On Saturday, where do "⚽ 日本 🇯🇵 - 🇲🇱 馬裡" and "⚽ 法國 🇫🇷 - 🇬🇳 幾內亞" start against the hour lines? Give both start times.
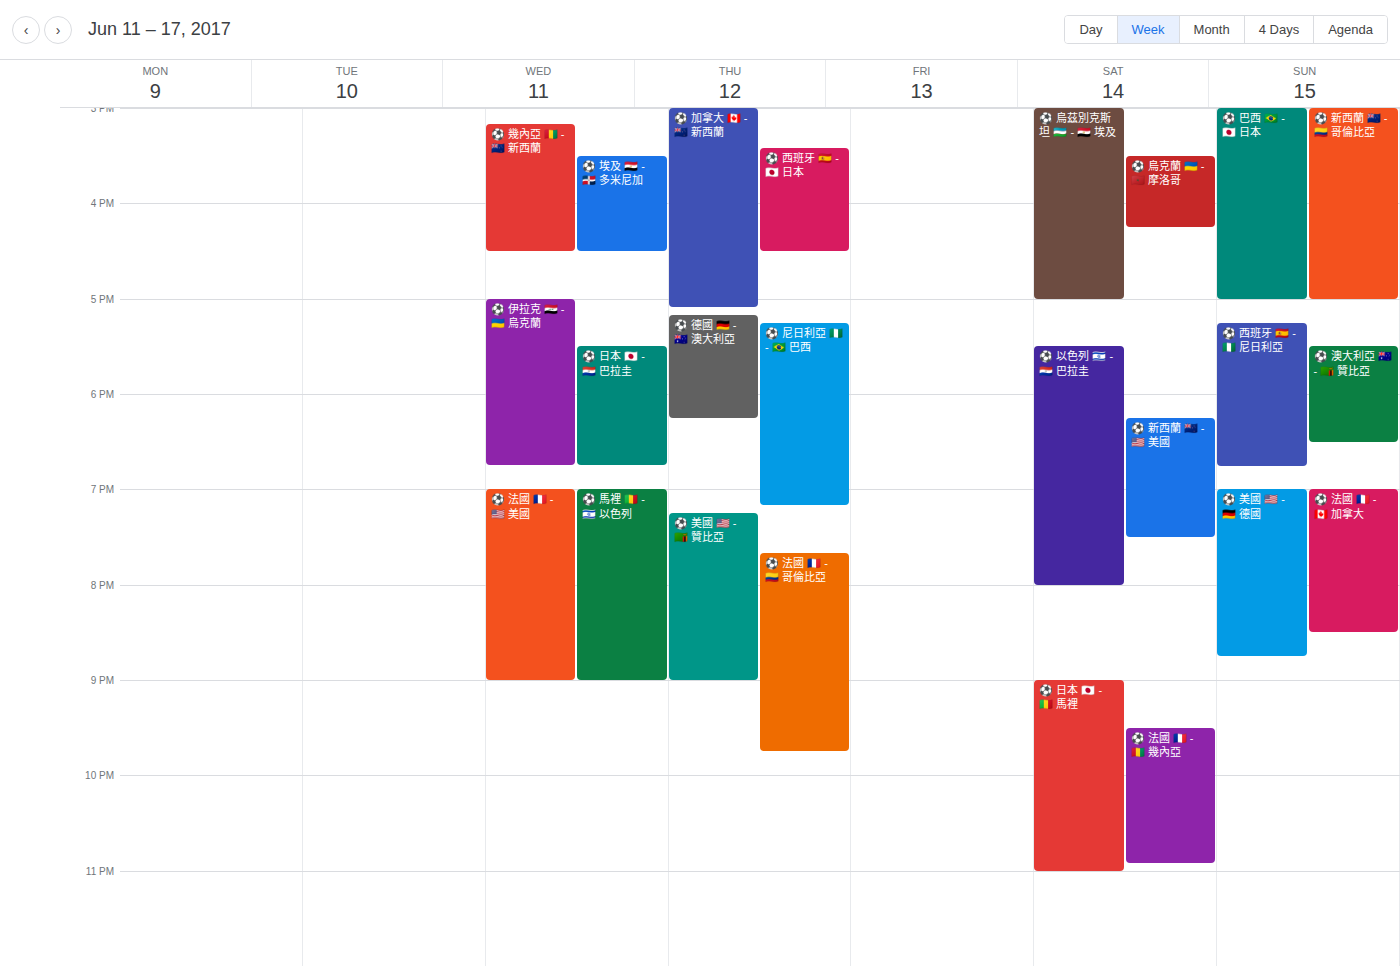
"⚽ 日本 🇯🇵 - 🇲🇱 馬裡": 9:00 PM, exactly on the 9 PM line. "⚽ 法國 🇫🇷 - 🇬🇳 幾內亞": 9:30 PM, halfway between the 9 PM and 10 PM lines.